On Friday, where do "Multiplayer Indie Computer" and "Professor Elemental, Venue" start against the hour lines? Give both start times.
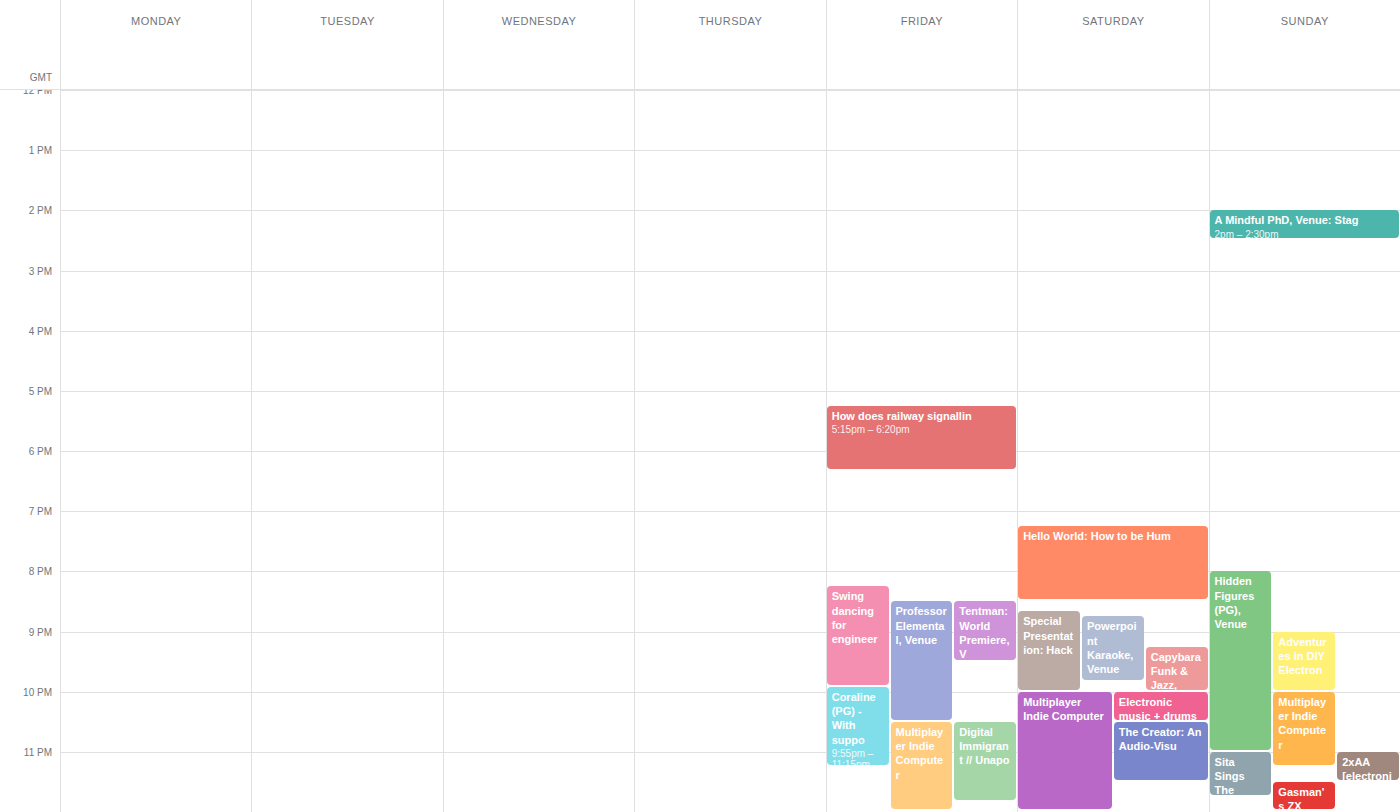
"Multiplayer Indie Computer": 10:30 PM, halfway between the 10 PM and 11 PM lines. "Professor Elemental, Venue": 8:30 PM, halfway between the 8 PM and 9 PM lines.